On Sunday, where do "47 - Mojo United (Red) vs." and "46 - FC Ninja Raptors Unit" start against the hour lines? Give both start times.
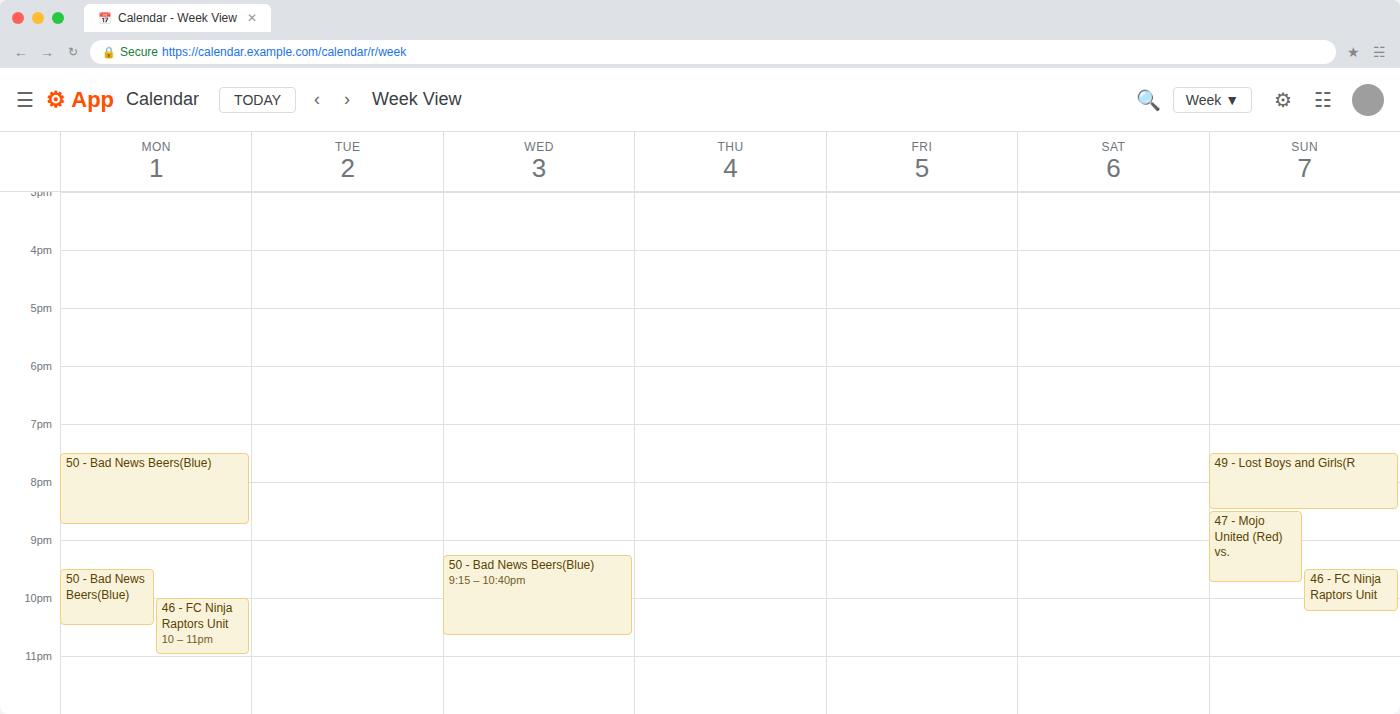
"47 - Mojo United (Red) vs.": 8:30 PM, halfway between the 8 PM and 9 PM lines. "46 - FC Ninja Raptors Unit": 9:30 PM, halfway between the 9 PM and 10 PM lines.